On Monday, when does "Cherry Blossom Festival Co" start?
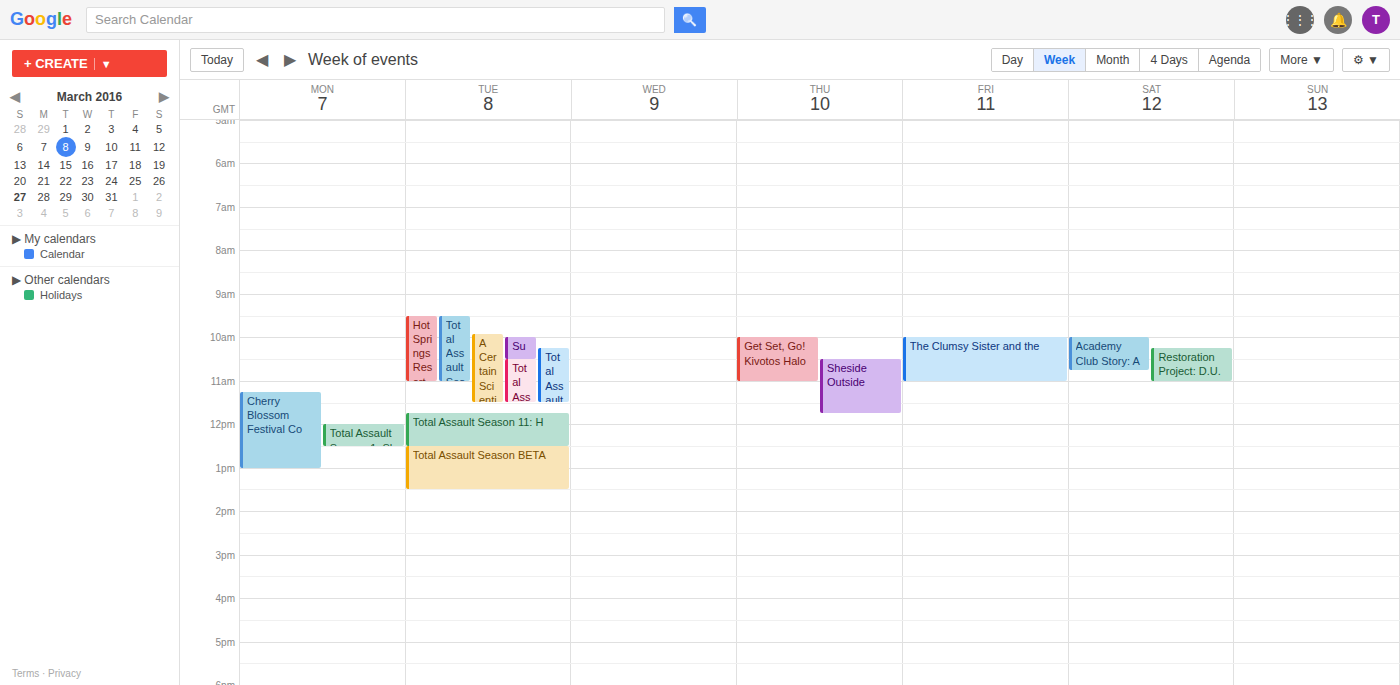
11:15 AM